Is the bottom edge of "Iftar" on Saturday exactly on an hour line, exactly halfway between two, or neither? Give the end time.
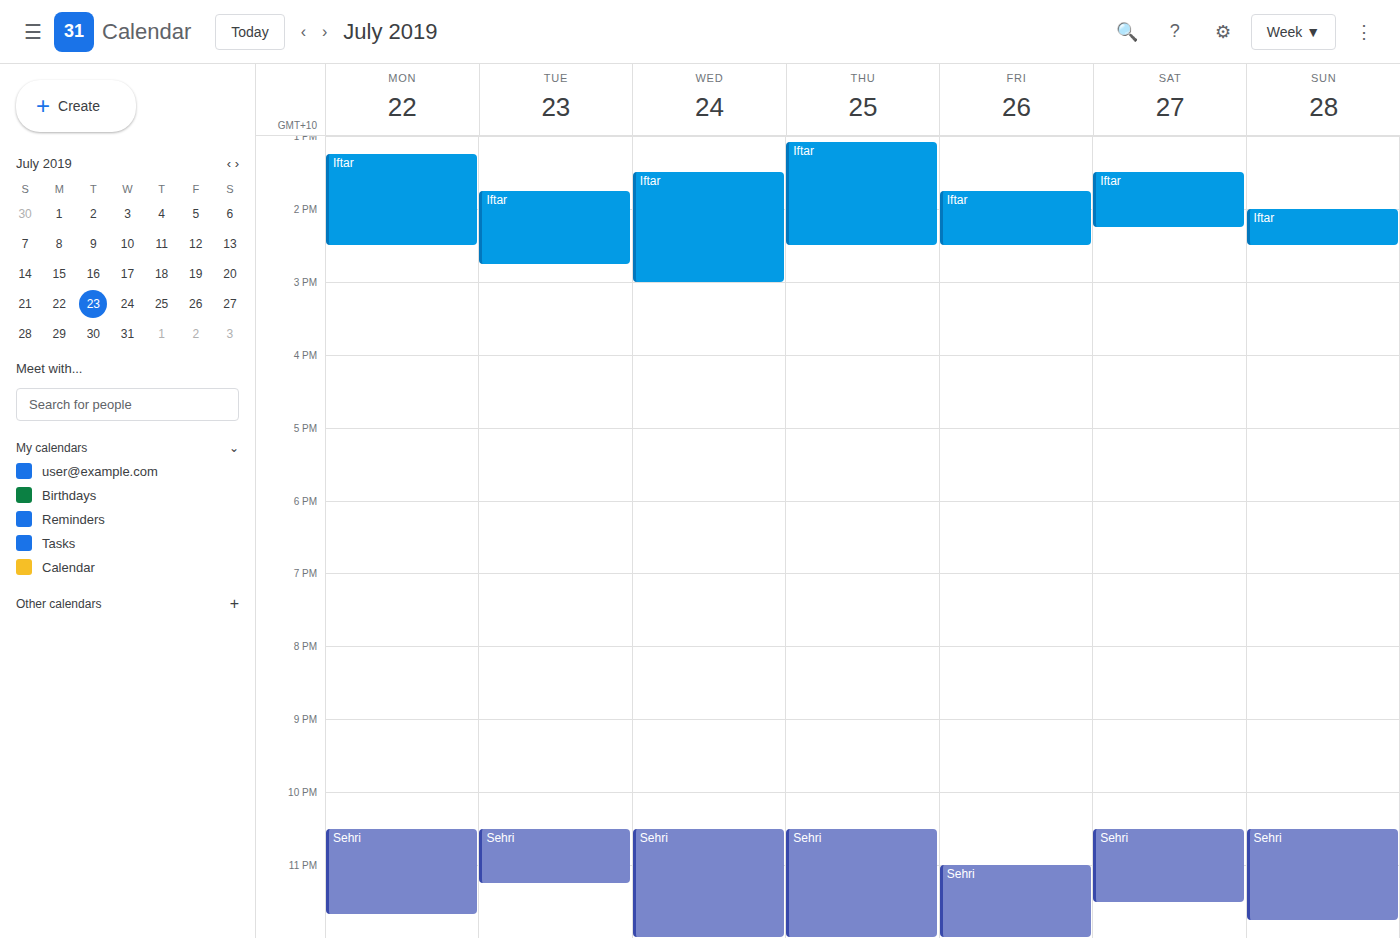
2:15 PM -- neither: a quarter of the way from the 2 PM line to the 3 PM line.